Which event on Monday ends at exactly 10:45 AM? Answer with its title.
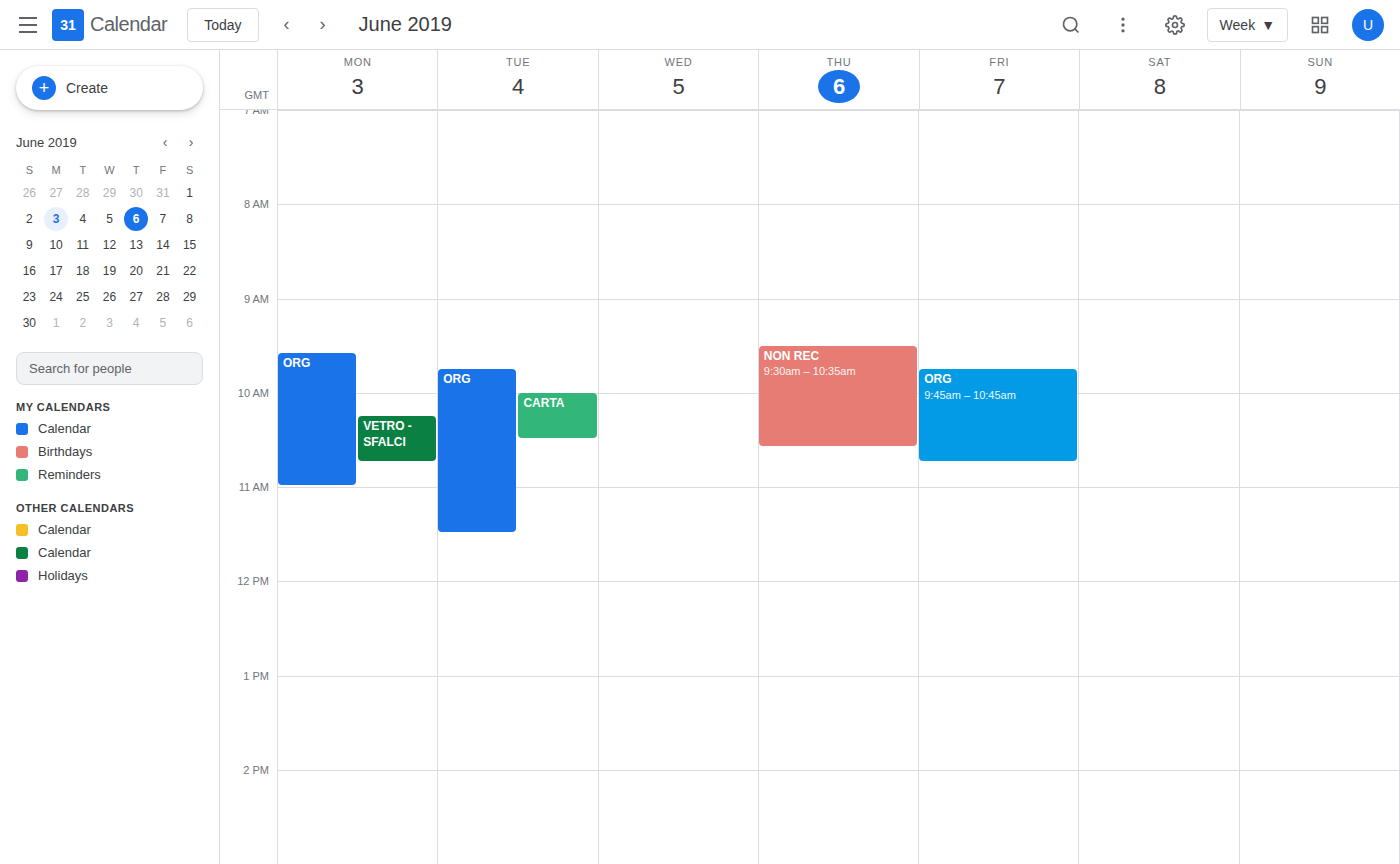
"VETRO - SFALCI"